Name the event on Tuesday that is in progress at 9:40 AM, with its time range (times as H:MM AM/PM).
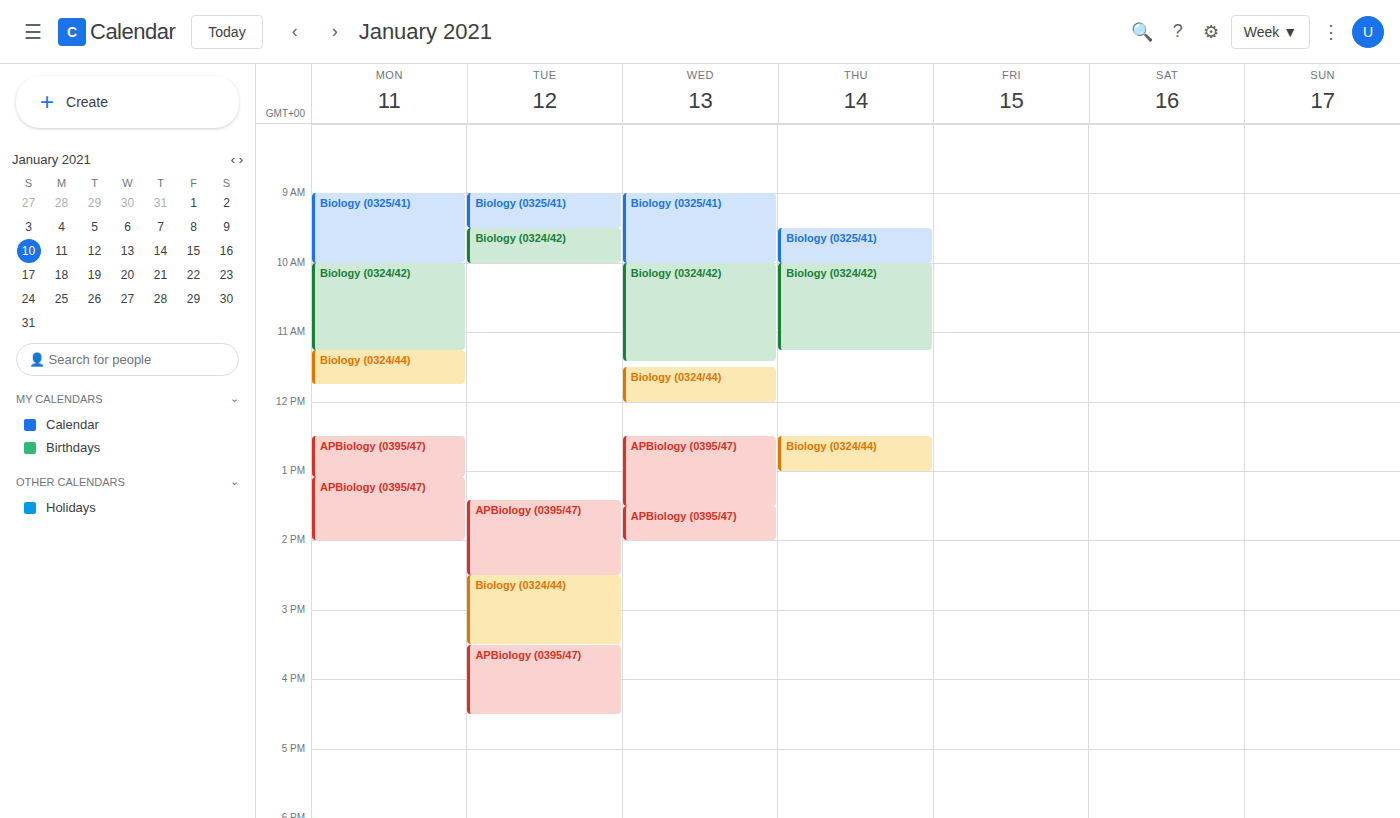
"Biology (0324/42)", 9:30 AM to 10:00 AM